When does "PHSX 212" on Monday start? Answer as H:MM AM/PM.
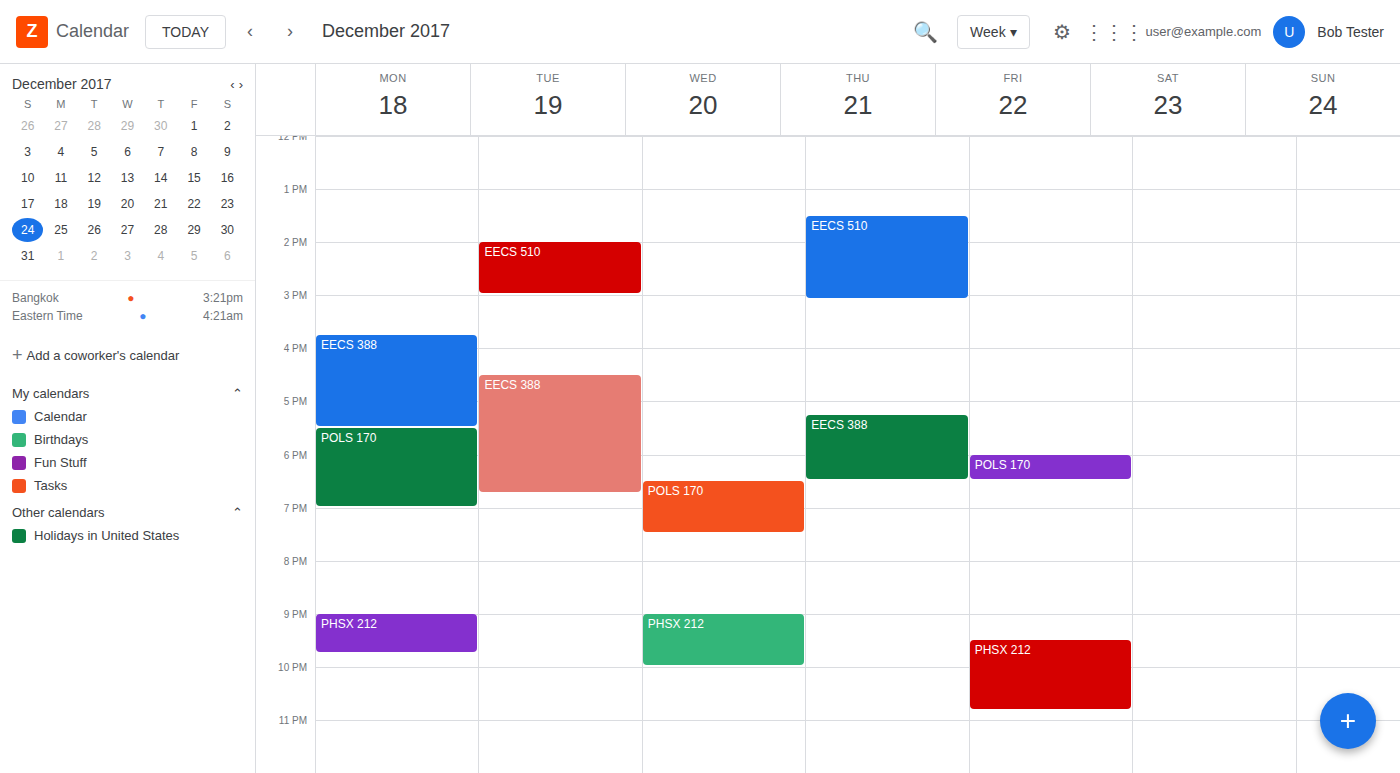
9:00 PM